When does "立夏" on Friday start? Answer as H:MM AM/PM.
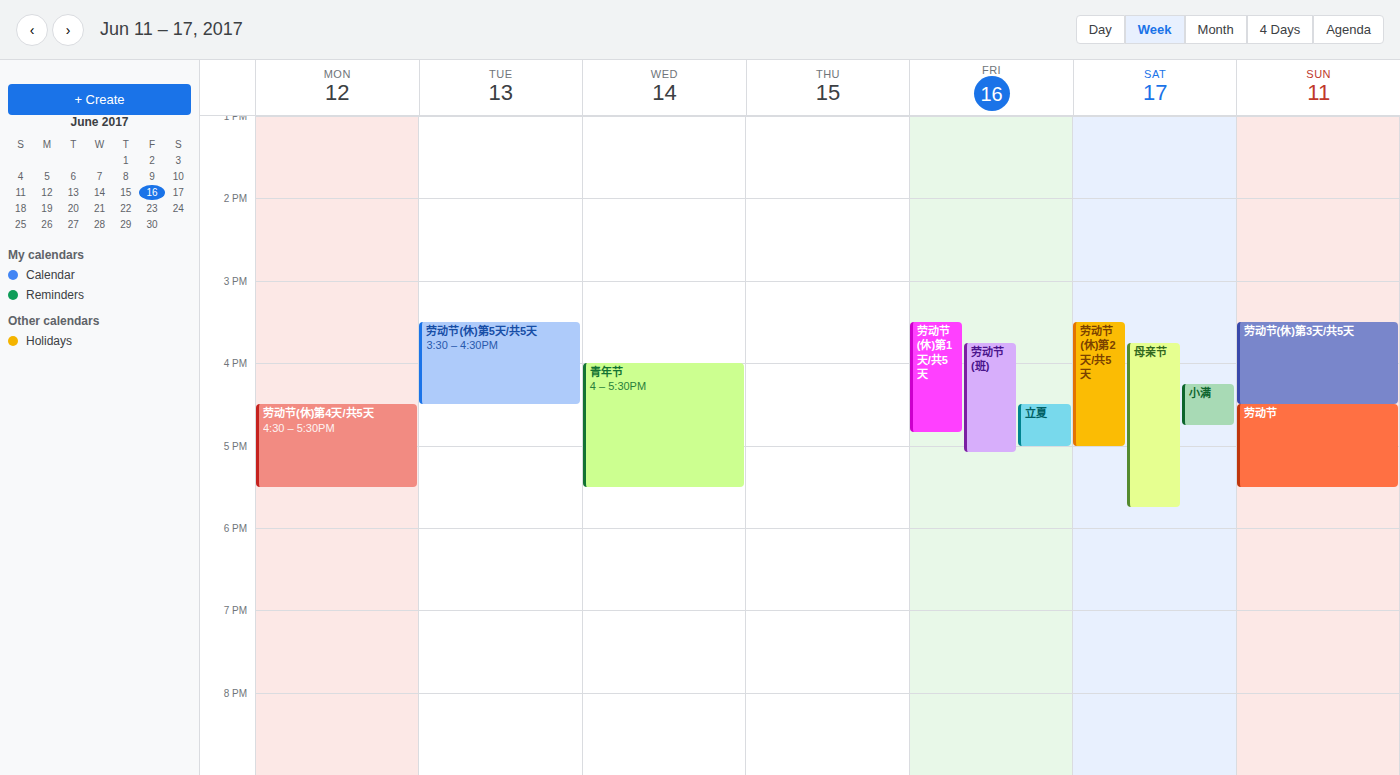
4:30 PM